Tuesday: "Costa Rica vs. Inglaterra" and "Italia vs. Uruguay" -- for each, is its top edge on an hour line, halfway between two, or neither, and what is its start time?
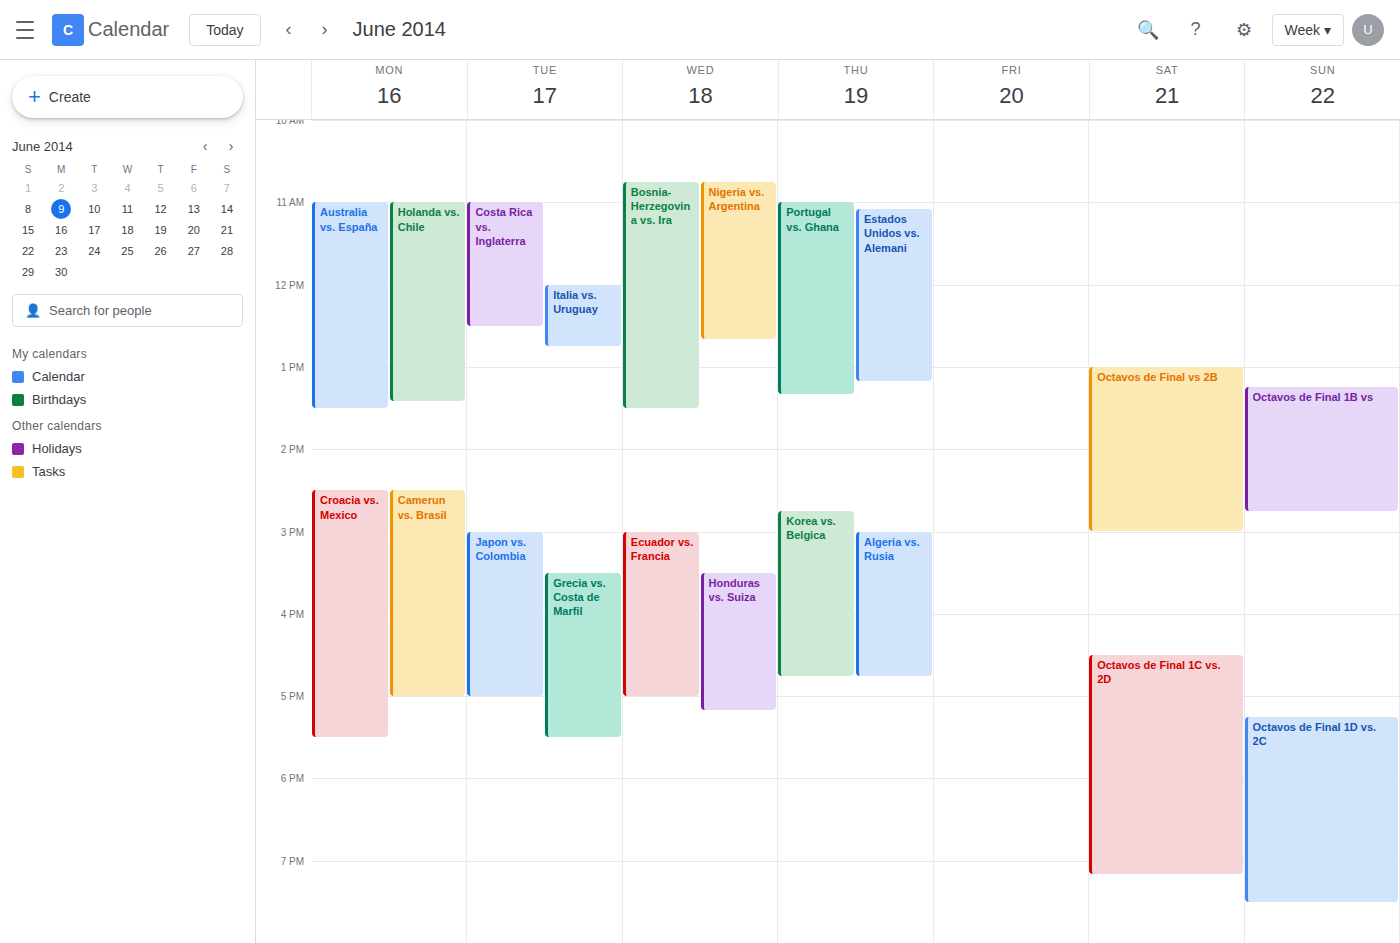
"Costa Rica vs. Inglaterra": 11:00, exactly on the 11:00 line. "Italia vs. Uruguay": 12:00, exactly on the 12:00 line.